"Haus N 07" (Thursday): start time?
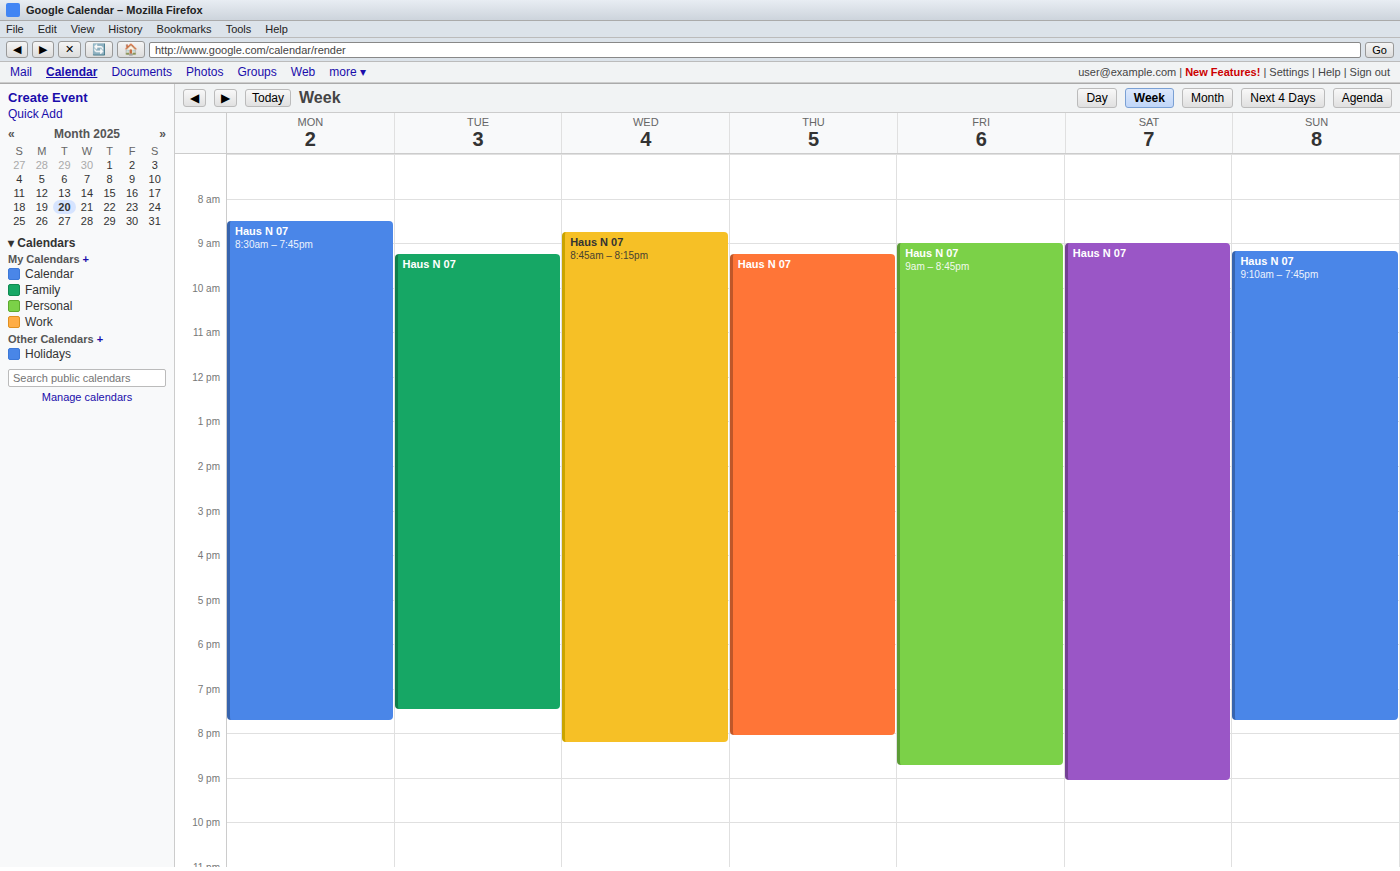
9:15 AM